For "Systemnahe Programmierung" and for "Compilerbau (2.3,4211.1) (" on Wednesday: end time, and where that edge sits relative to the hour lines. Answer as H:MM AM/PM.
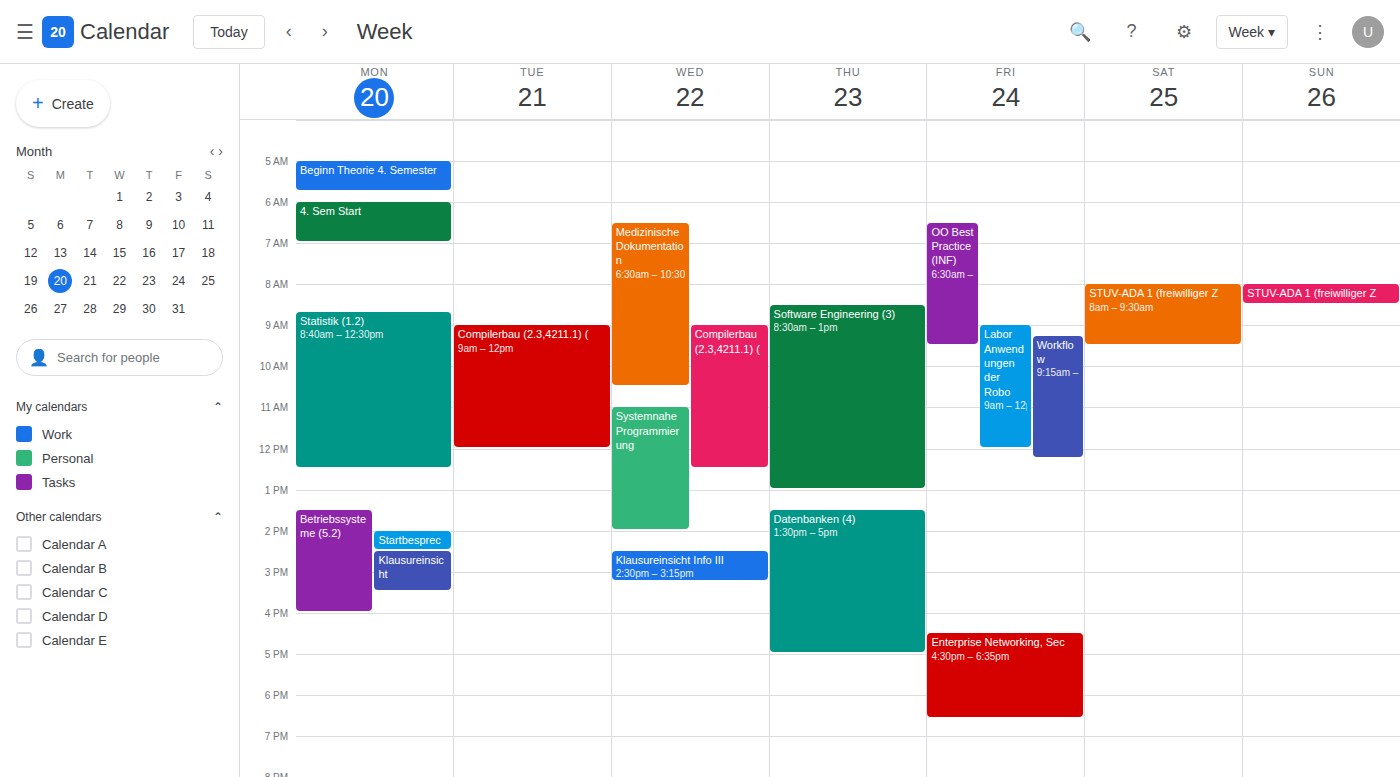
"Systemnahe Programmierung": 2:00 PM, exactly on the 2 PM line. "Compilerbau (2.3,4211.1) (": 12:30 PM, halfway between the 12 PM and 1 PM lines.